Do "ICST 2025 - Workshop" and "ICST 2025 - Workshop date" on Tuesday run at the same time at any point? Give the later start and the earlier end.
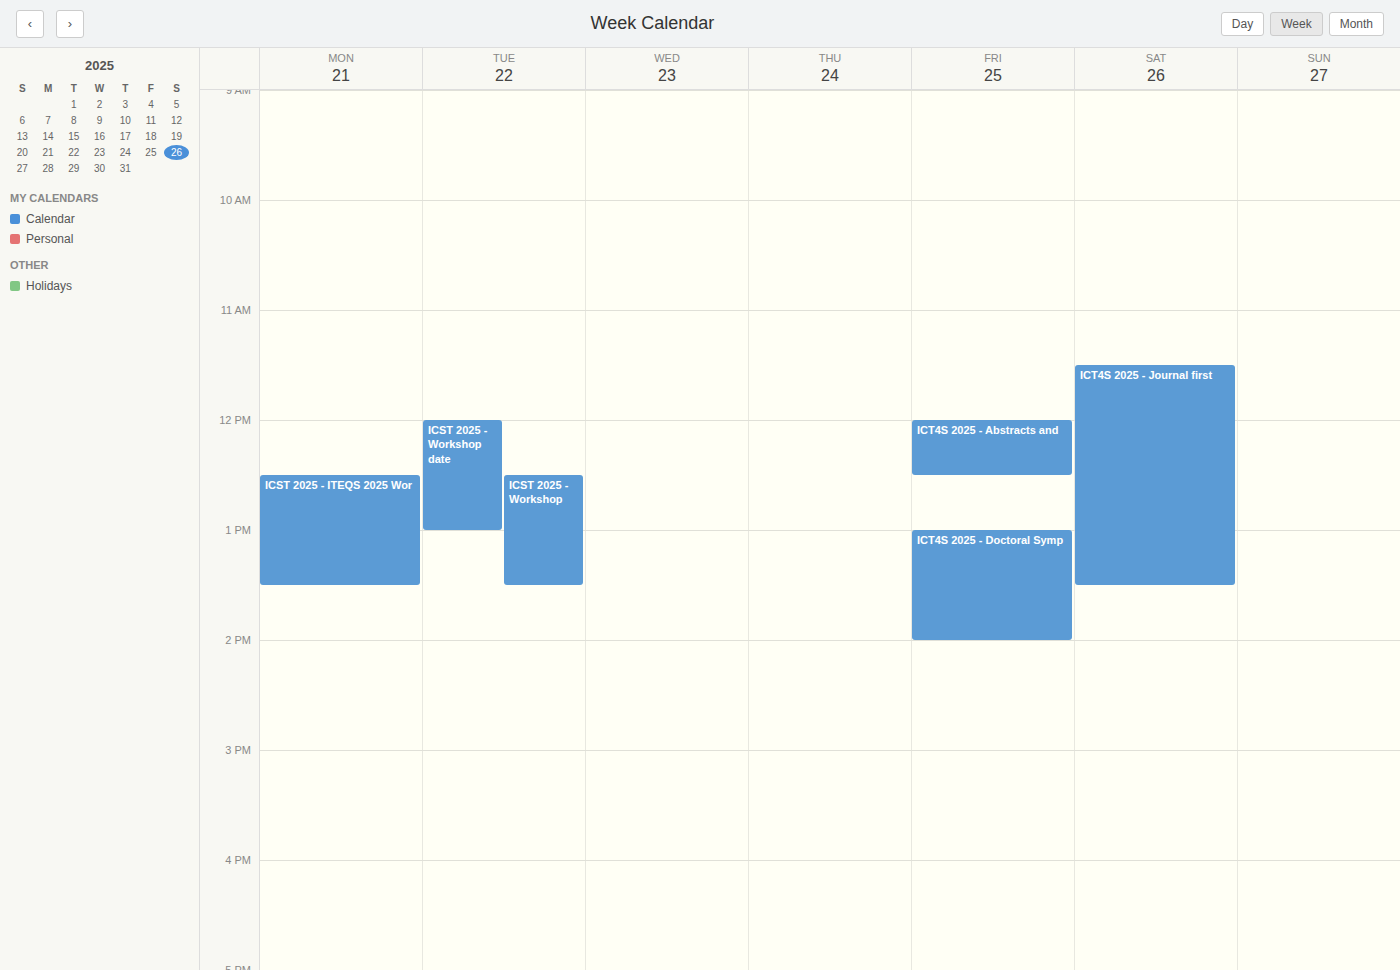
"ICST 2025 - Workshop" starts at 12:30, before "ICST 2025 - Workshop date" ends at 13:00 -- they overlap.